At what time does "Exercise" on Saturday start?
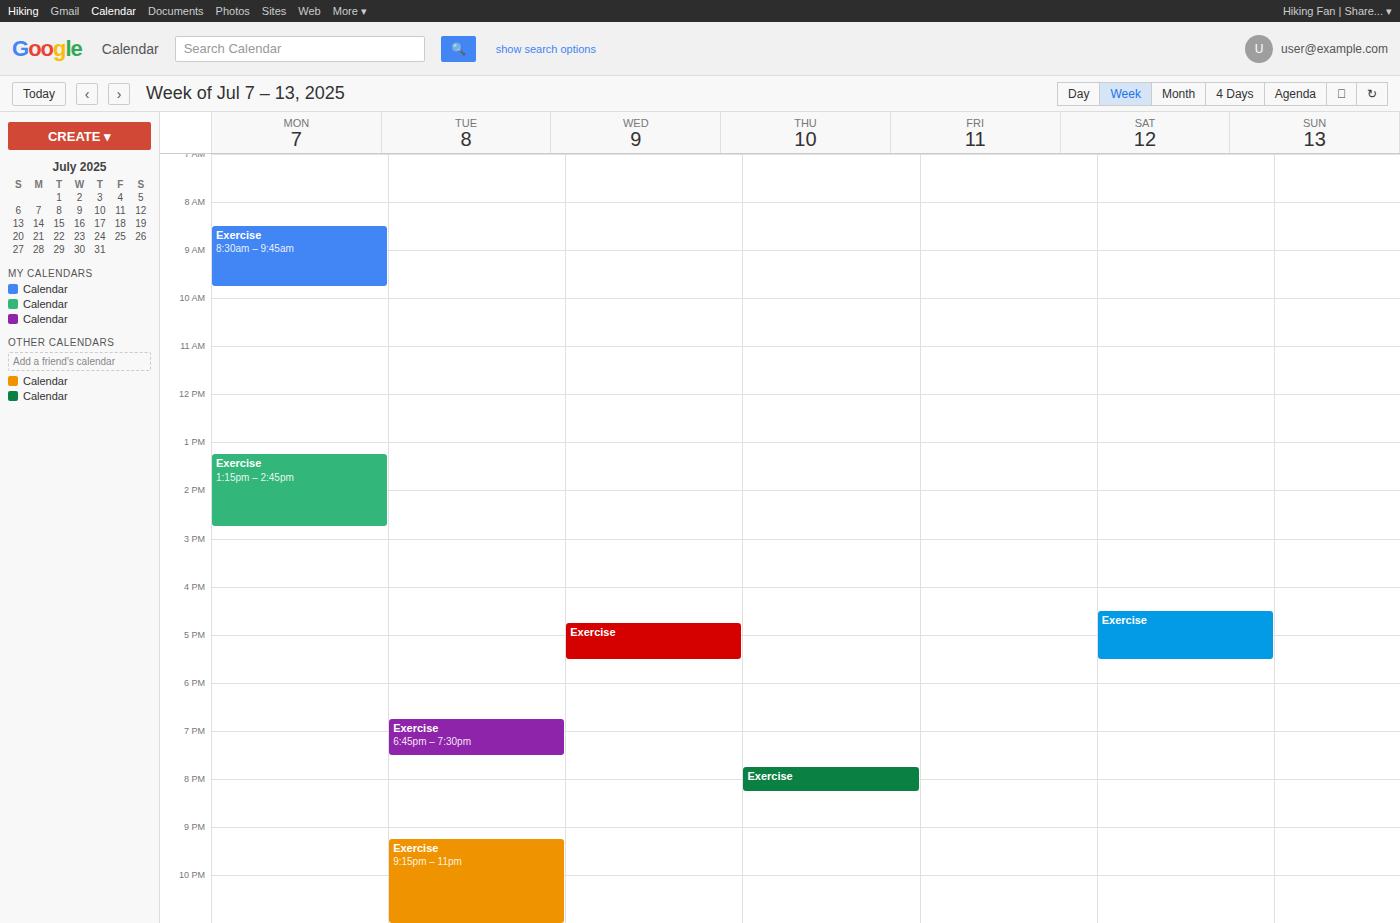
4:30 PM